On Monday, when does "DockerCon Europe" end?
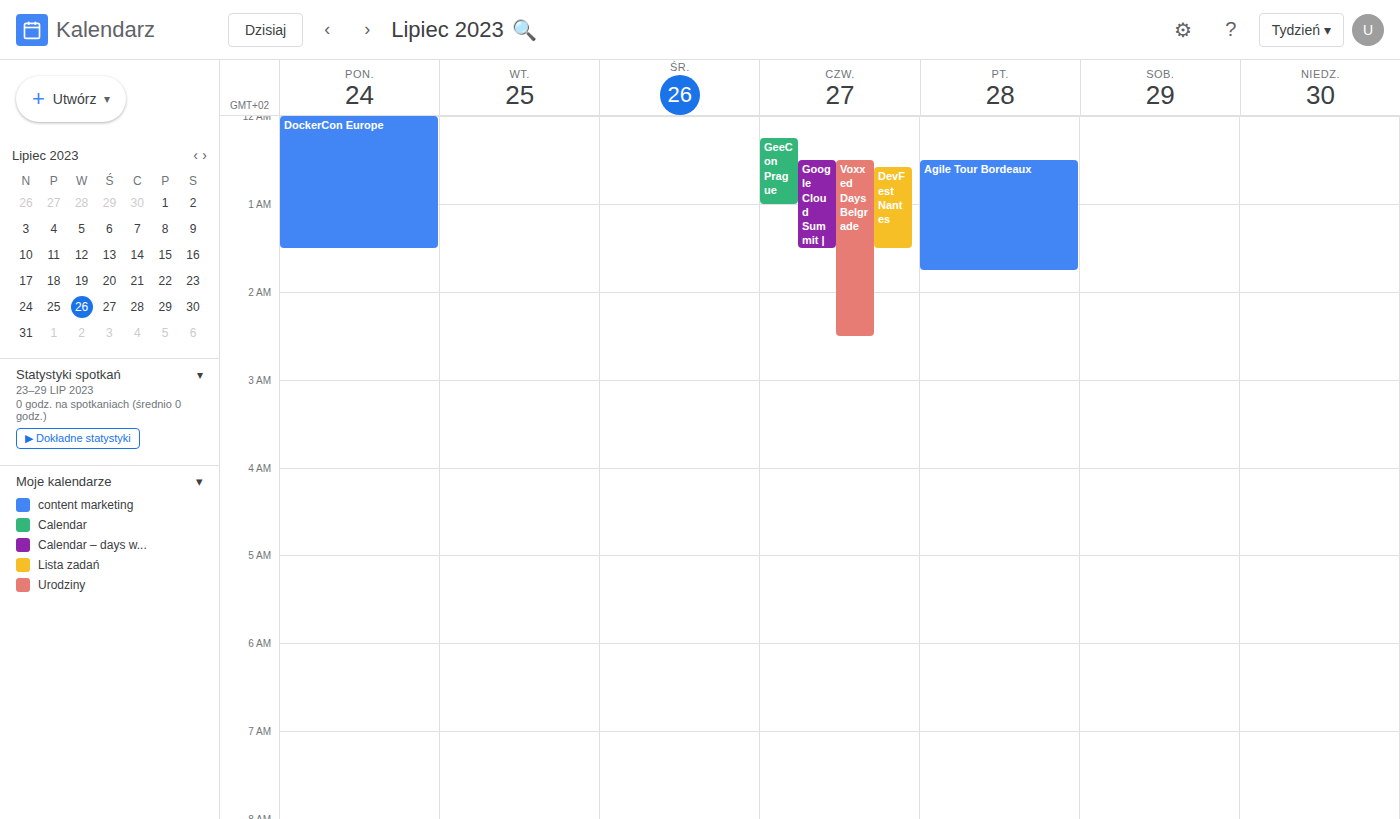
1:30 AM